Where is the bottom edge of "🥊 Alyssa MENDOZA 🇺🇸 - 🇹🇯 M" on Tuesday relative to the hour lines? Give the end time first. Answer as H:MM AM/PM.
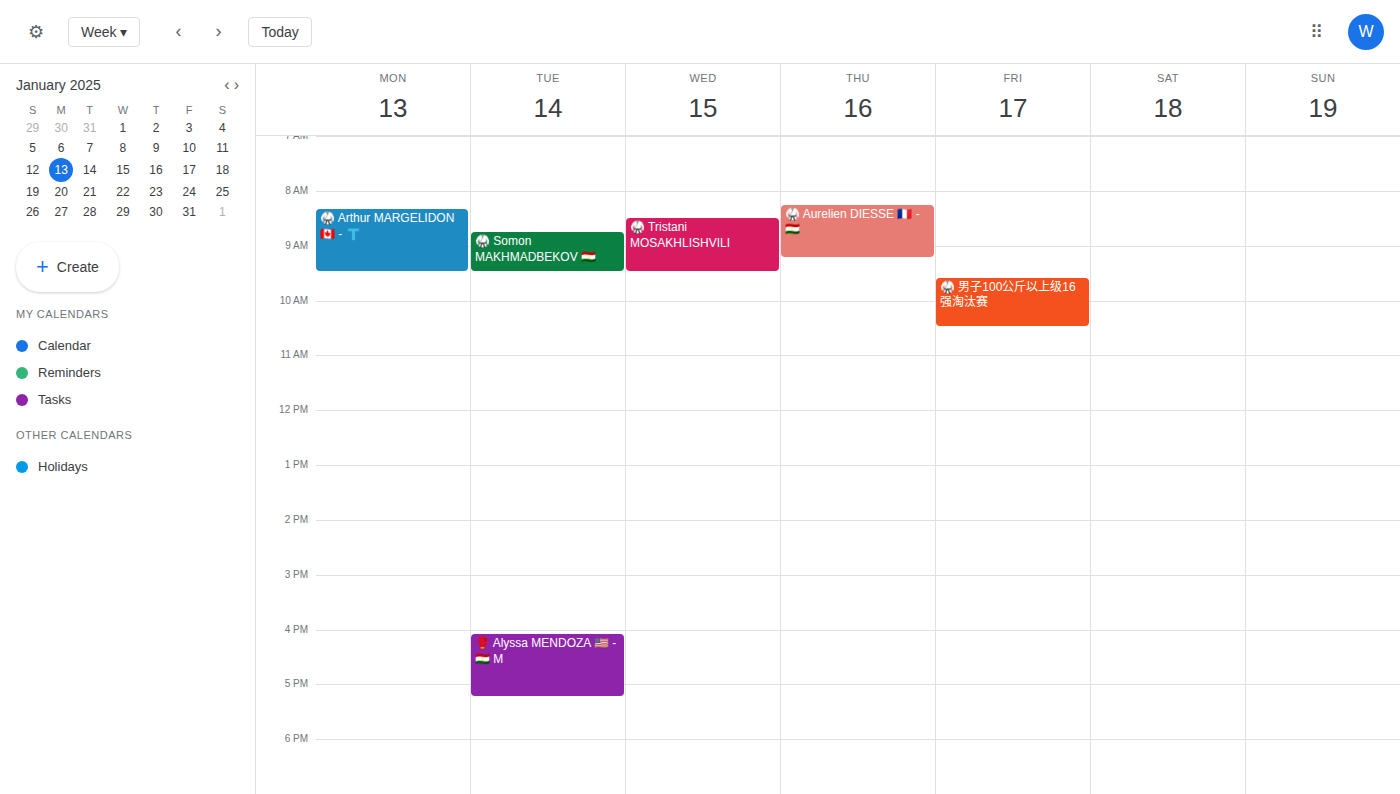
5:15 PM -- neither: a quarter of the way from the 5 PM line to the 6 PM line.